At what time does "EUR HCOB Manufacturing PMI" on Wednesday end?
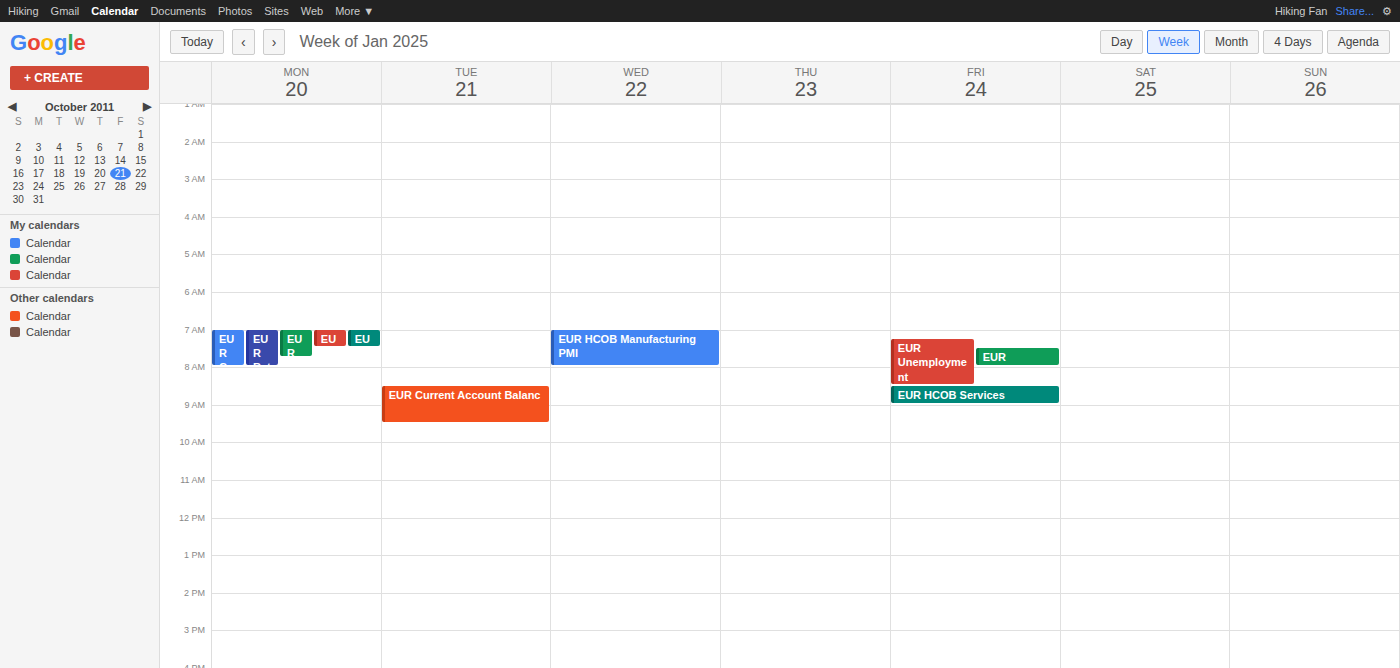
8:00 AM